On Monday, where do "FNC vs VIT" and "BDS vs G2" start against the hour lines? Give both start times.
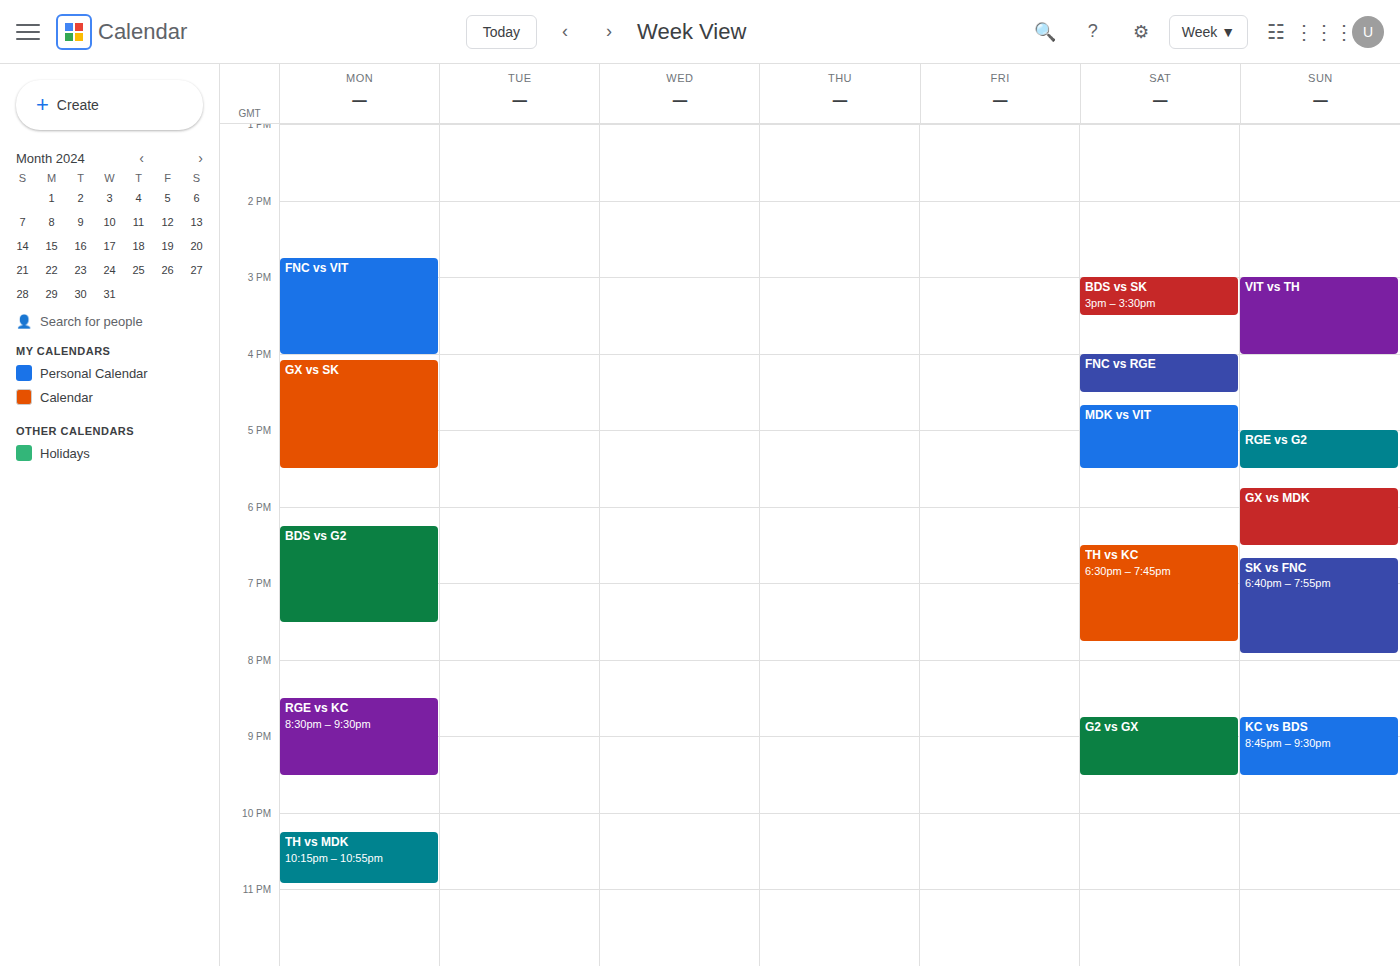
"FNC vs VIT": 2:45 PM, neither: three quarters of the way from the 2 PM line to the 3 PM line. "BDS vs G2": 6:15 PM, neither: a quarter of the way from the 6 PM line to the 7 PM line.